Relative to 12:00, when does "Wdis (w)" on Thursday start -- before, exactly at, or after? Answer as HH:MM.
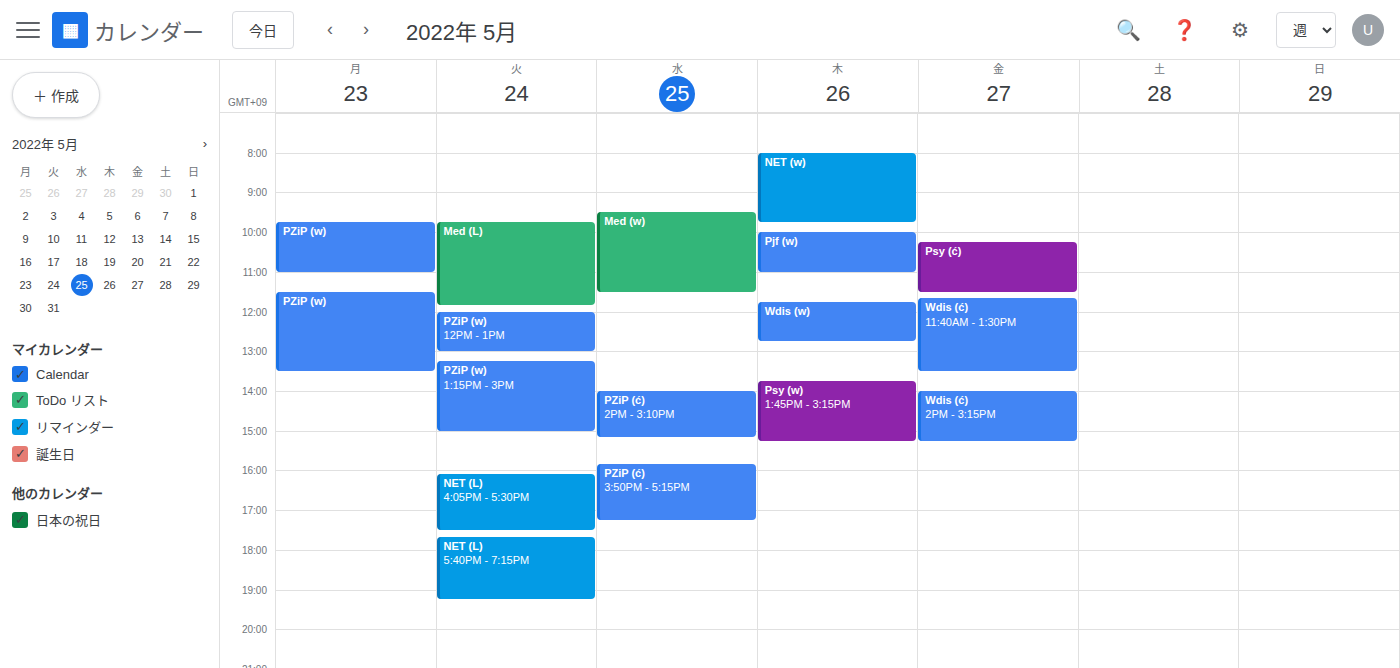
11:45 -- before 12:00, 15 minutes above the 12:00 line.